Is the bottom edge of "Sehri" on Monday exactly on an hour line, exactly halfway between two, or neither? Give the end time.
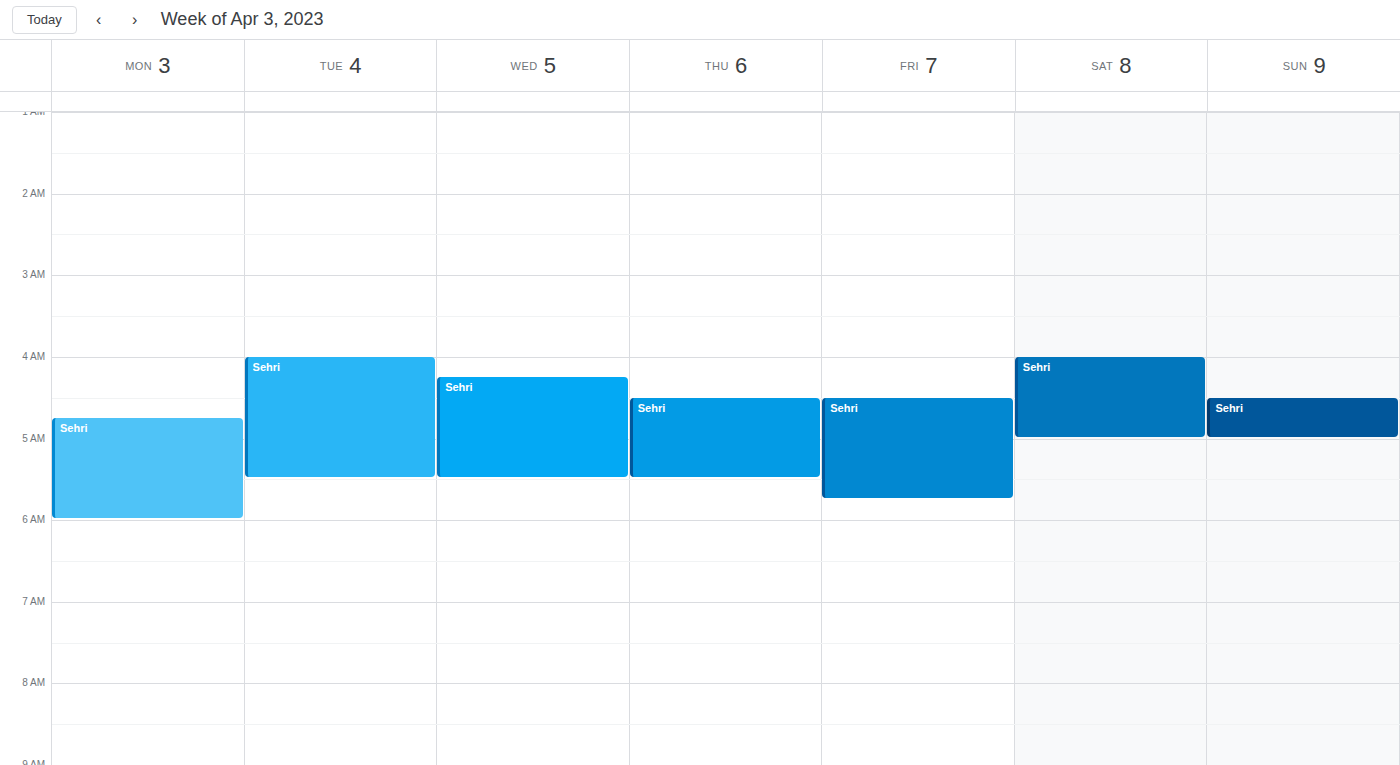
6:00 AM -- exactly on the 6 AM line.